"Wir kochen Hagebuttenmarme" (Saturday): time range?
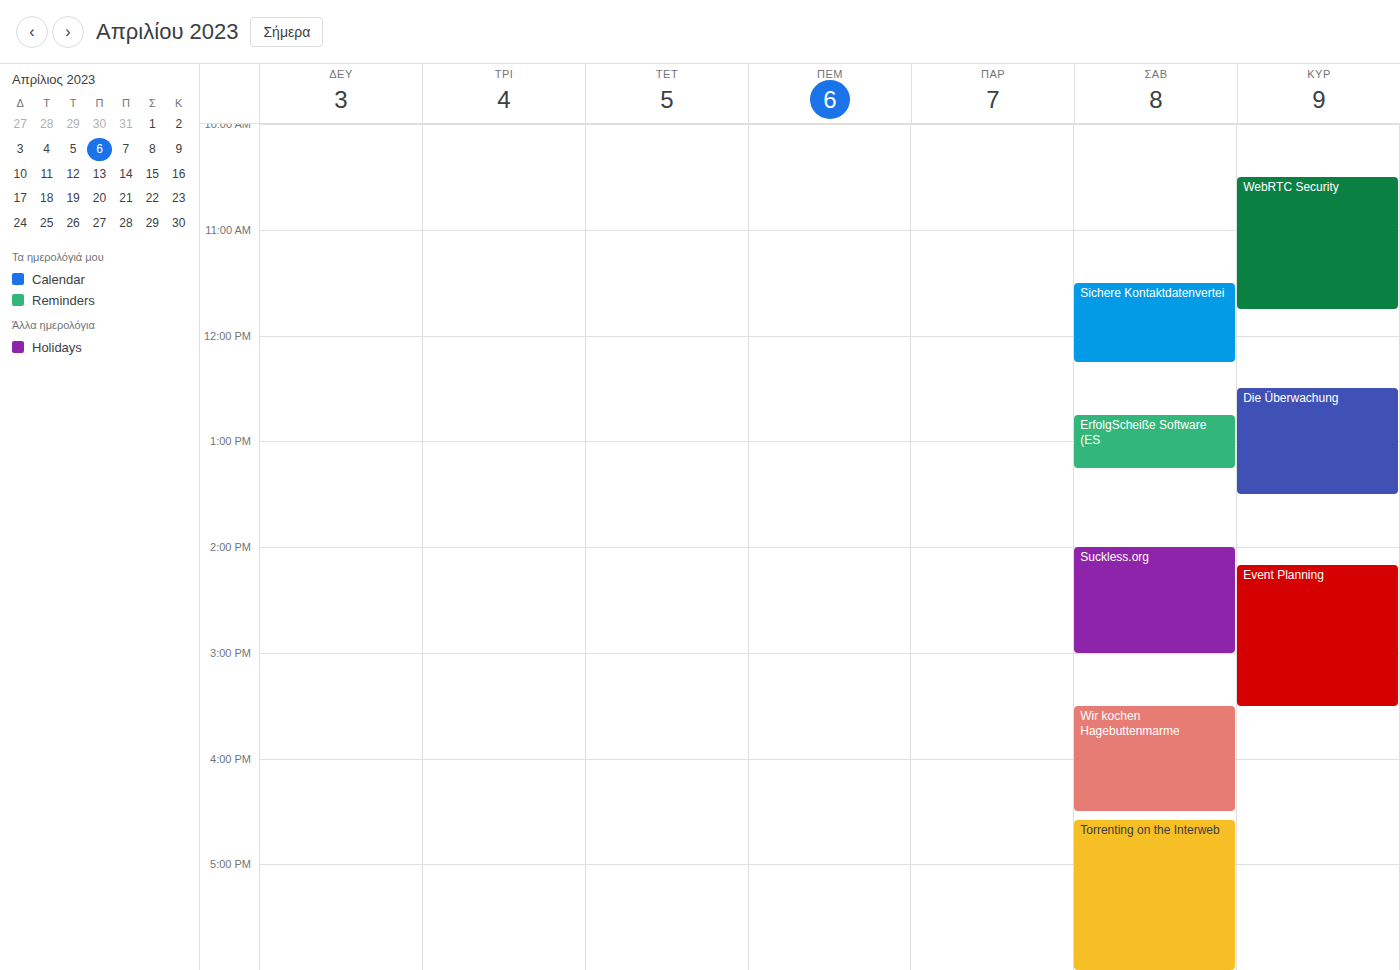
3:30 PM to 4:30 PM